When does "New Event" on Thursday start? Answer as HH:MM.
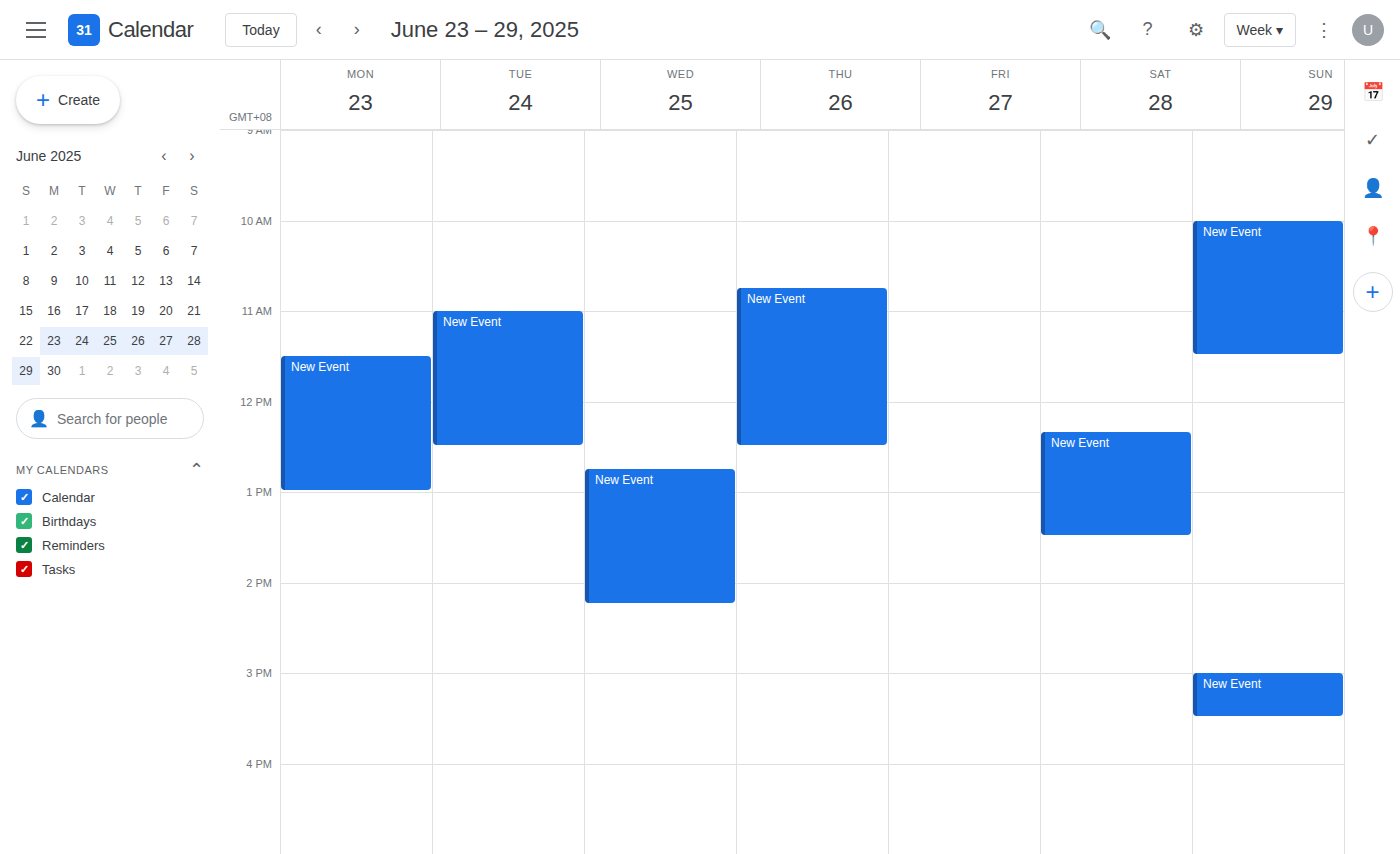
10:45